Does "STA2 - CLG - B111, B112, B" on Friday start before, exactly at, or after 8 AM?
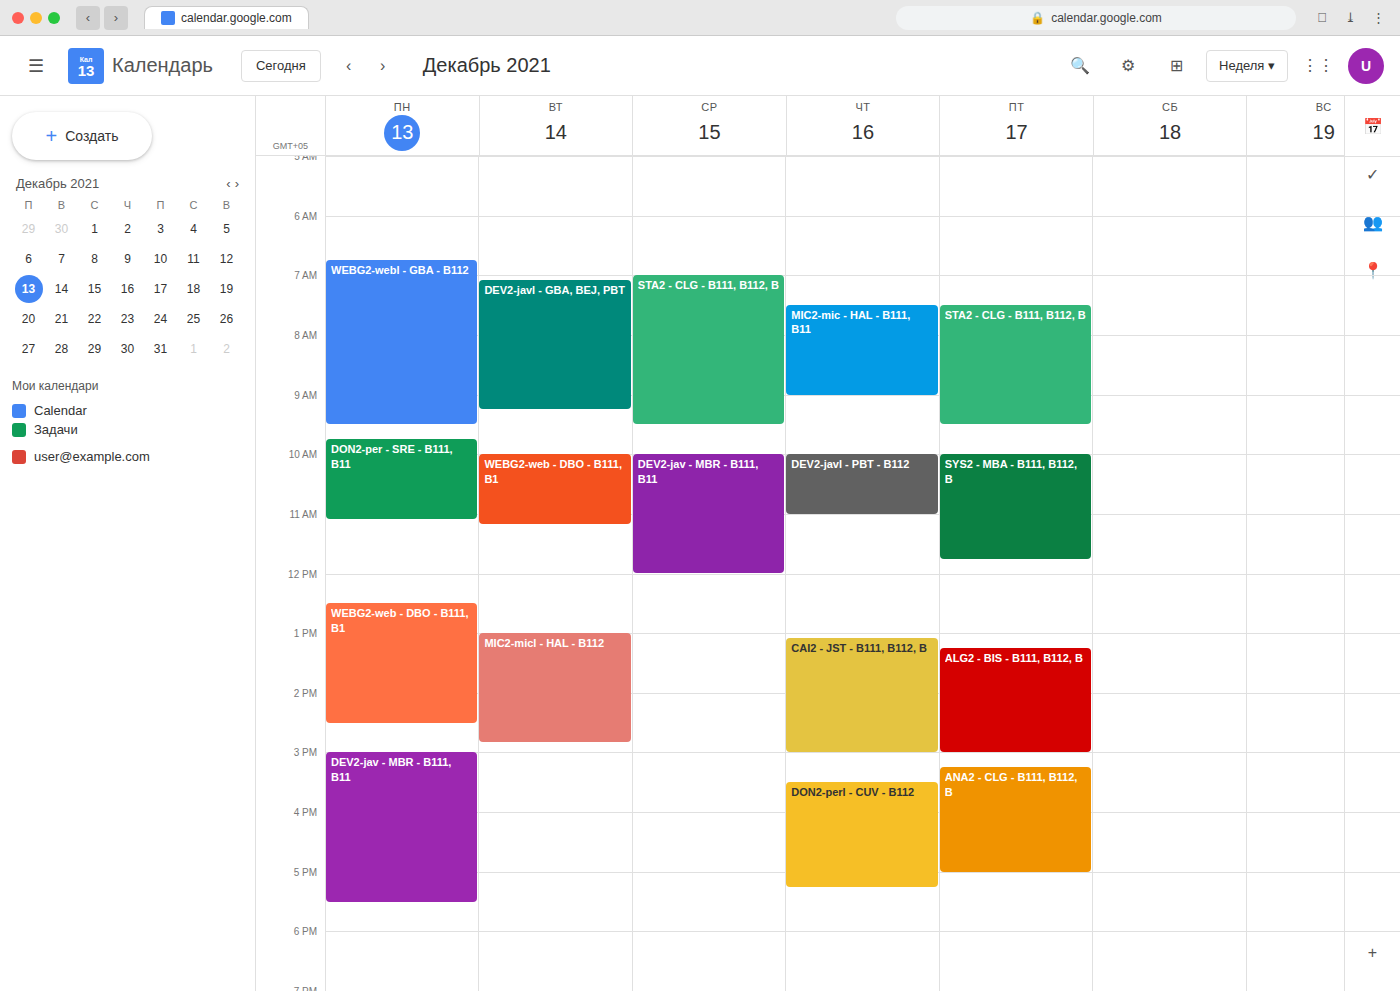
7:30 AM -- before 8 AM, 30 minutes above the 8 AM line.